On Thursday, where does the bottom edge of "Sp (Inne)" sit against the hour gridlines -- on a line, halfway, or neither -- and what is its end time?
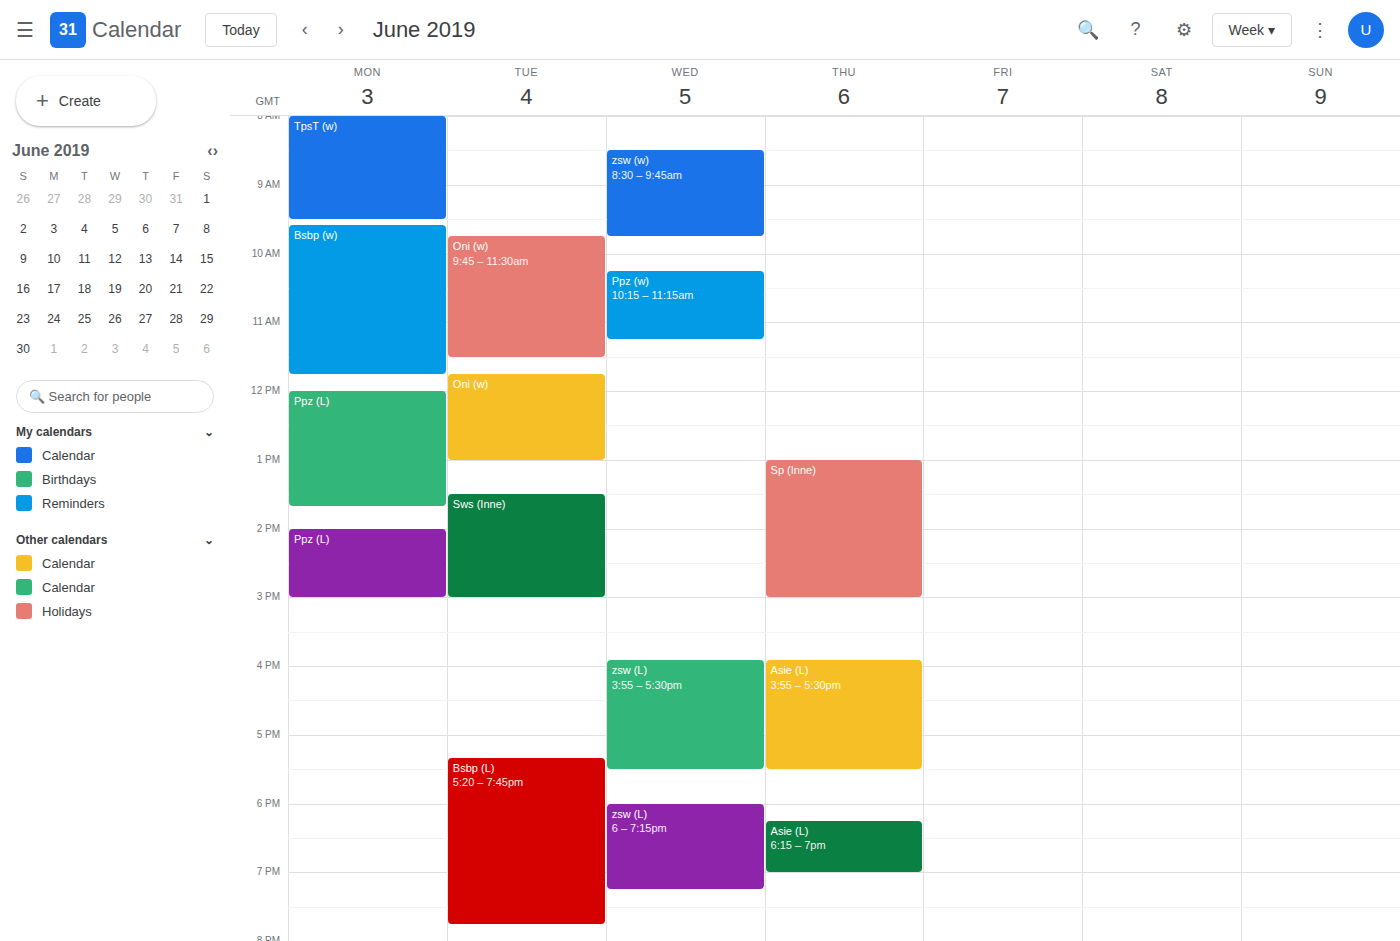
3:00 PM -- exactly on the 3 PM line.